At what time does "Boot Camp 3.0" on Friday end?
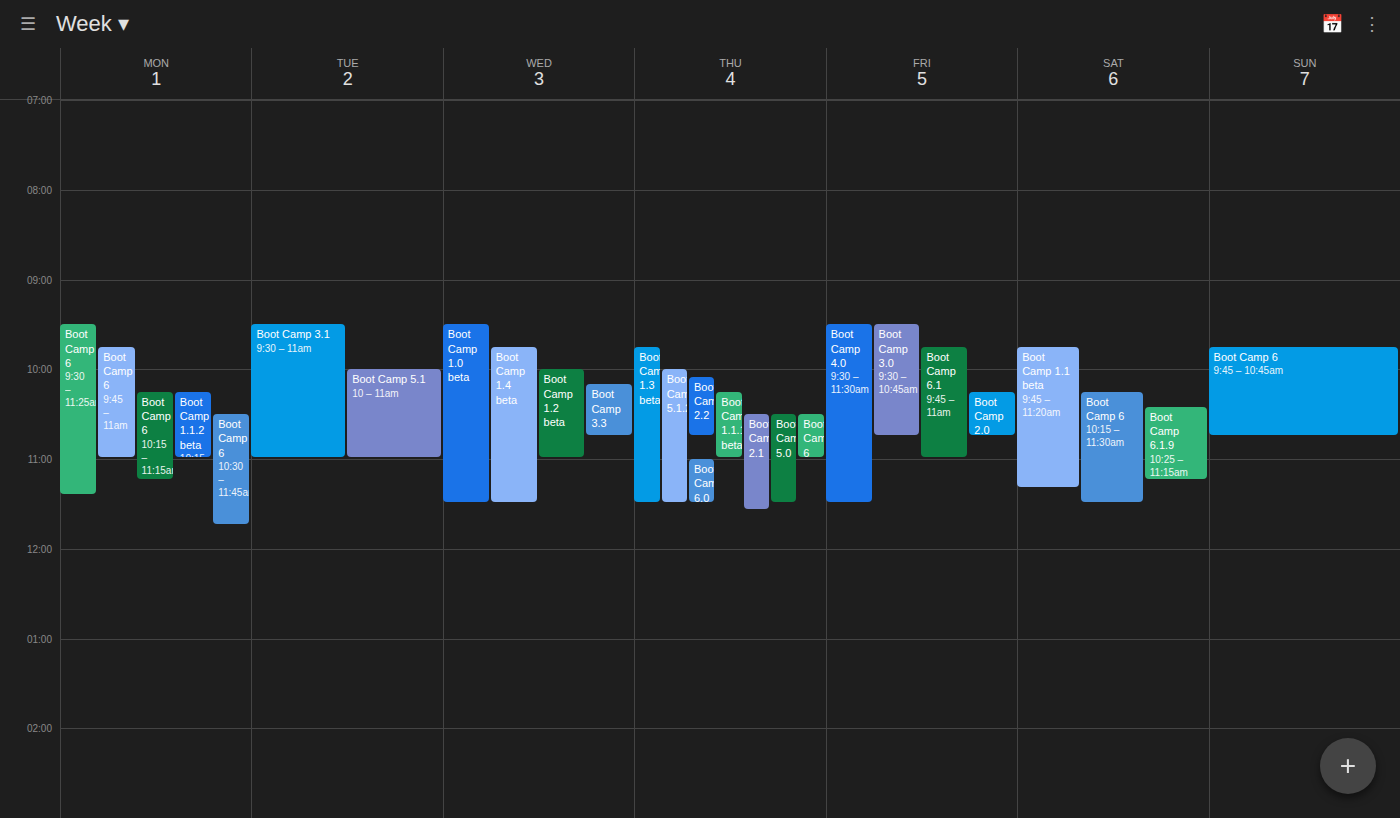
10:45 AM